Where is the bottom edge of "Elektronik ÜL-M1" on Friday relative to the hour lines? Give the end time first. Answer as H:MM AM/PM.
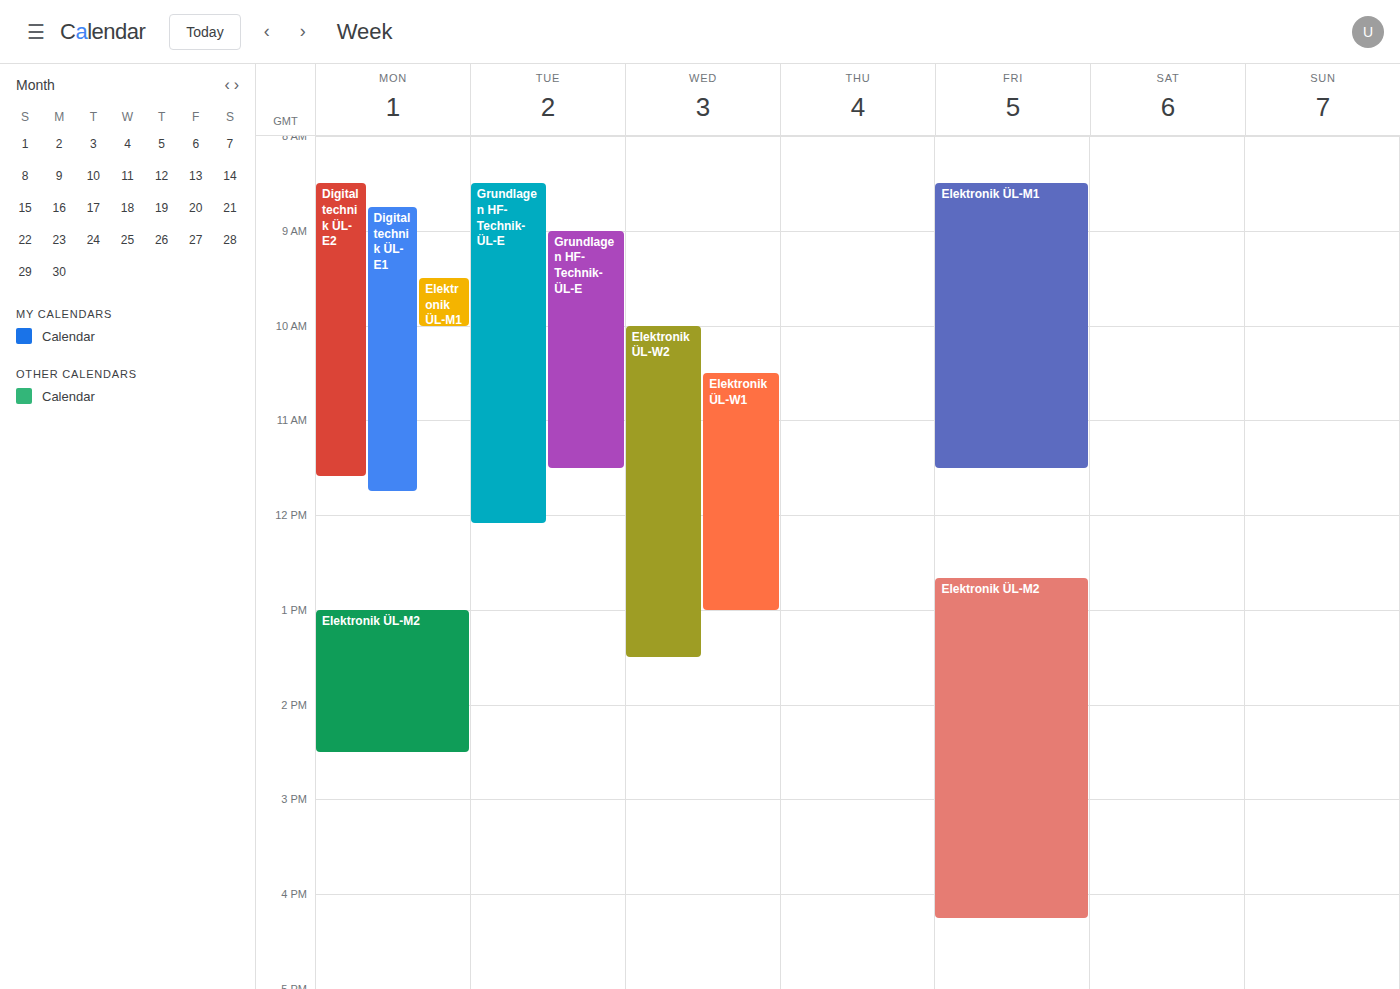
11:30 AM -- halfway between the 11 AM and 12 PM lines.